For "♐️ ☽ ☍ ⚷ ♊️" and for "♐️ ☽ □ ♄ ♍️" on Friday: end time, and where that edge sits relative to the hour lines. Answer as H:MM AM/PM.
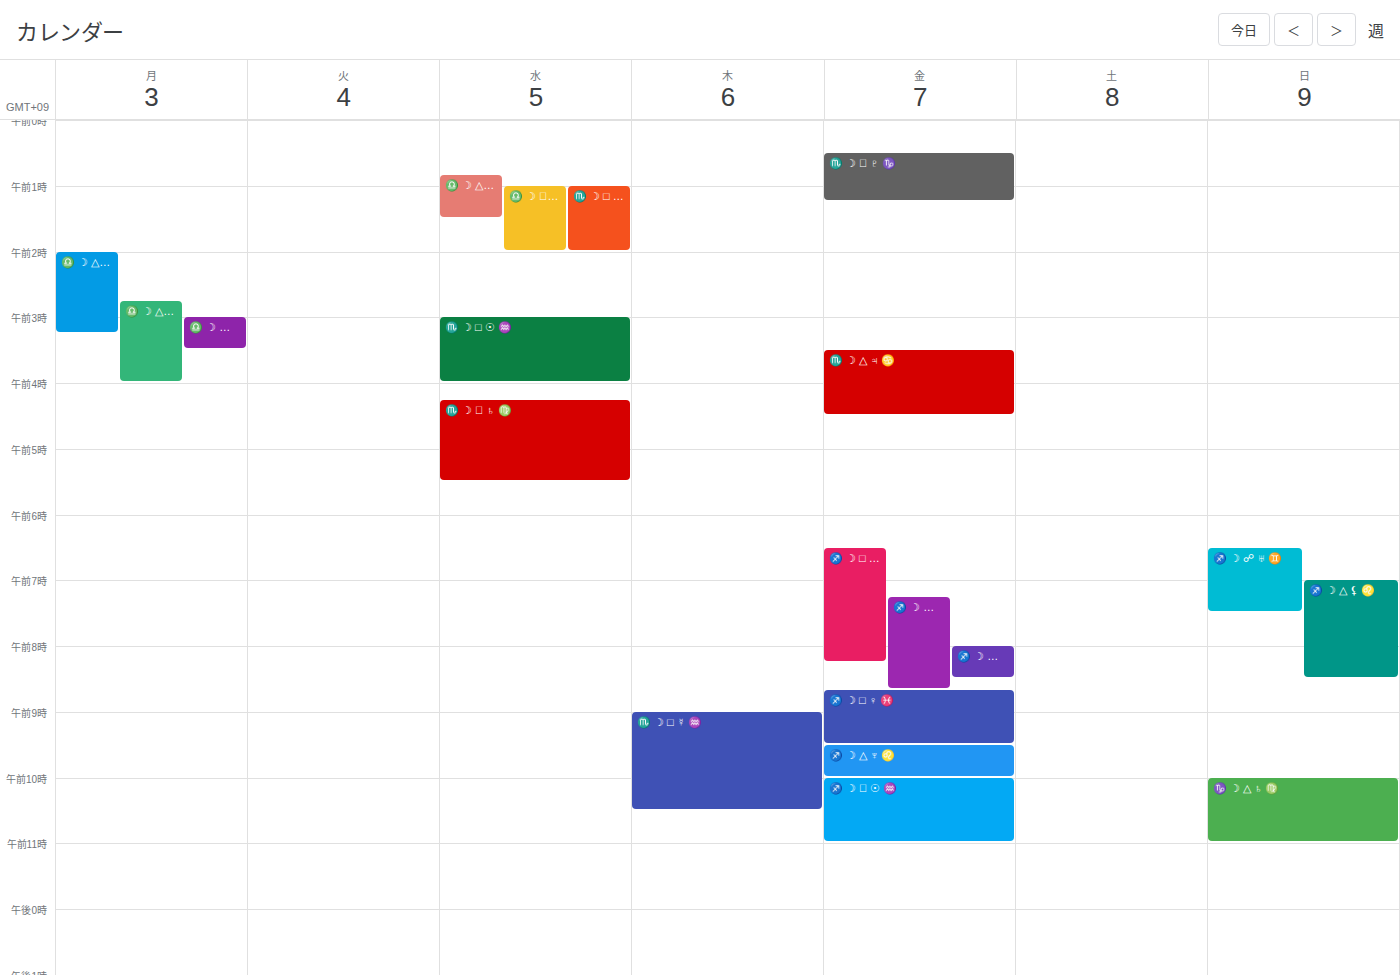
"♐️ ☽ ☍ ⚷ ♊️": 8:30 AM, halfway between the 8 AM and 9 AM lines. "♐️ ☽ □ ♄ ♍️": 8:15 AM, neither: a quarter of the way from the 8 AM line to the 9 AM line.